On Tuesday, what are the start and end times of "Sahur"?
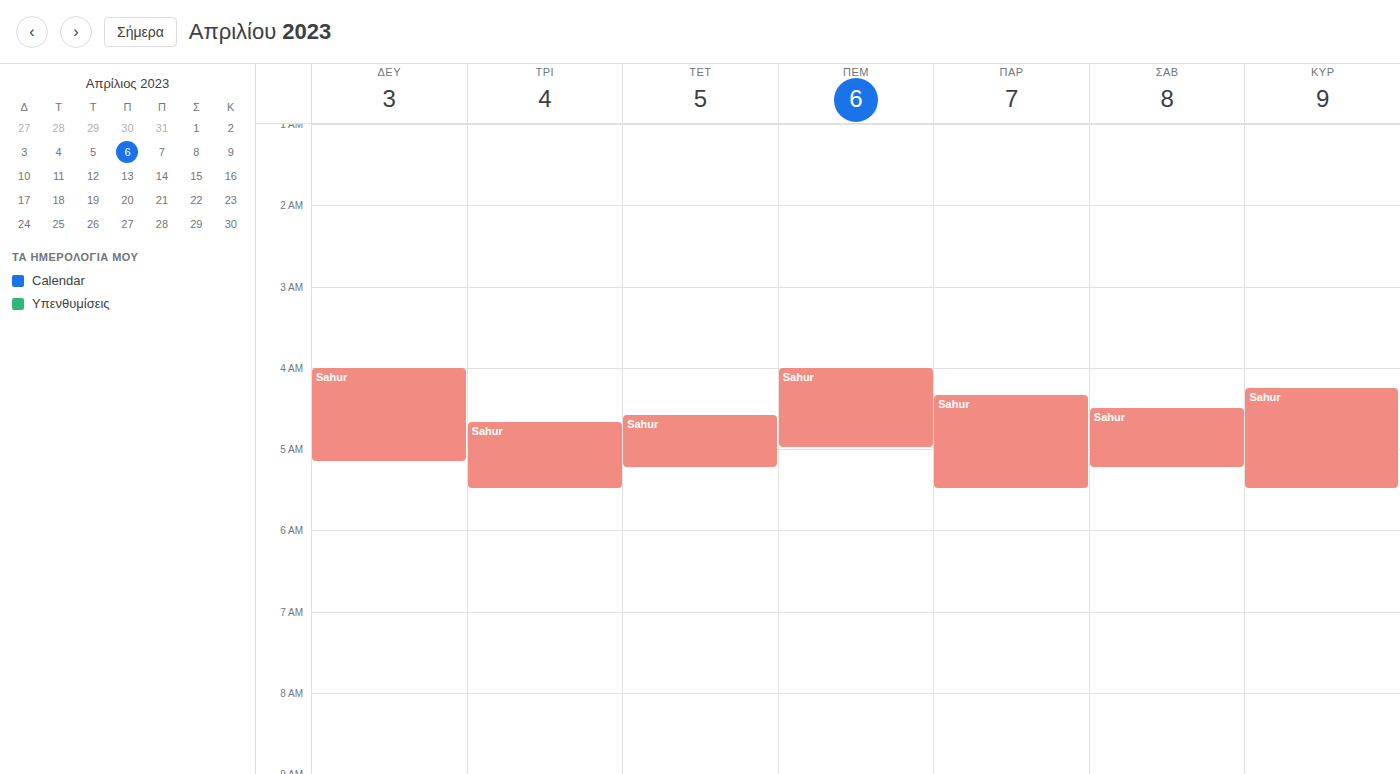
4:40 AM to 5:30 AM